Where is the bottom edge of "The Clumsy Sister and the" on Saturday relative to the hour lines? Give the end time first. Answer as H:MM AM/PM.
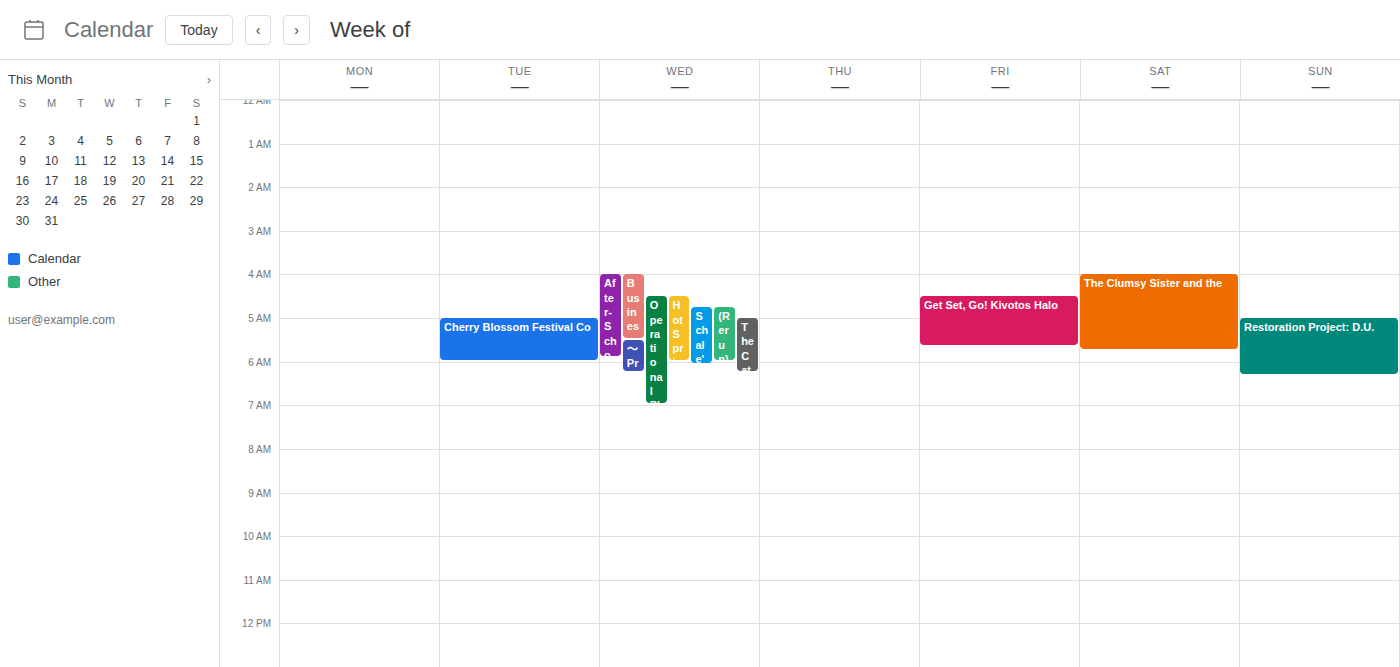
5:45 AM -- neither: three quarters of the way from the 5 AM line to the 6 AM line.